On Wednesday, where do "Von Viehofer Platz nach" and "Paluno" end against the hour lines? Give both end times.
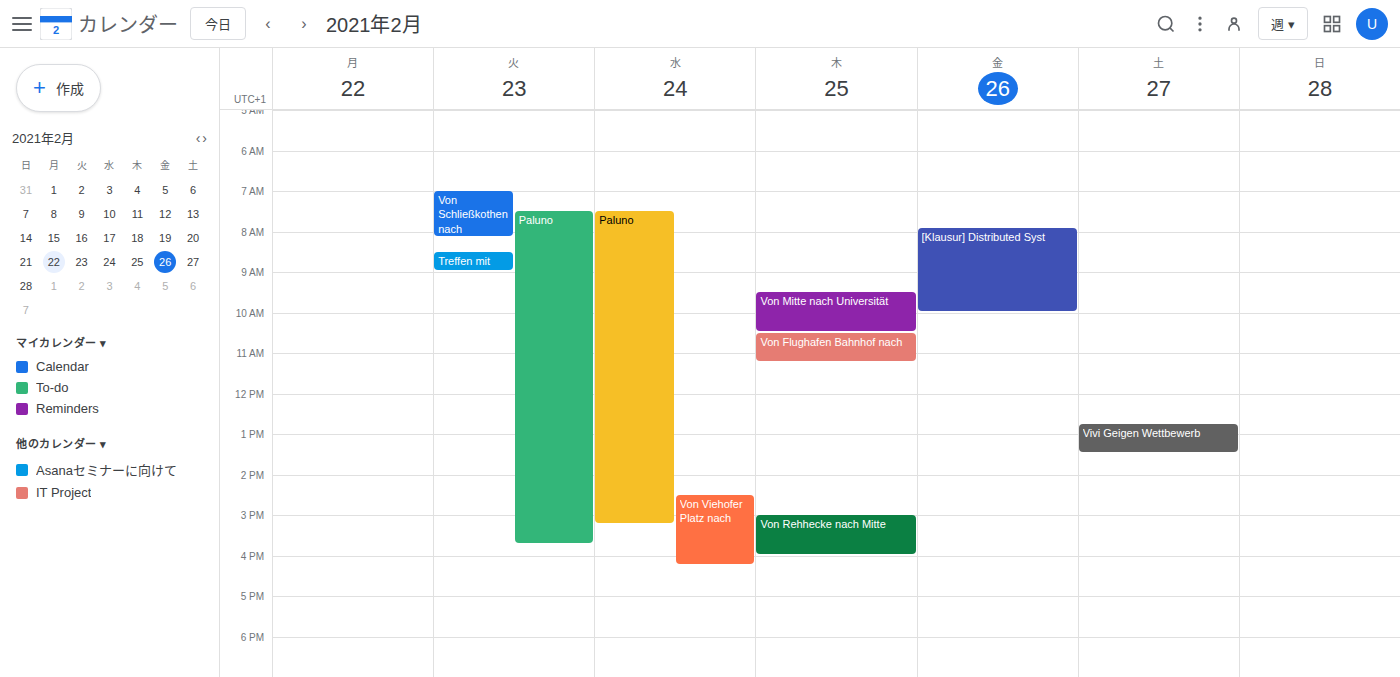
"Von Viehofer Platz nach": 4:15 PM, neither: a quarter of the way from the 4 PM line to the 5 PM line. "Paluno": 3:15 PM, neither: a quarter of the way from the 3 PM line to the 4 PM line.